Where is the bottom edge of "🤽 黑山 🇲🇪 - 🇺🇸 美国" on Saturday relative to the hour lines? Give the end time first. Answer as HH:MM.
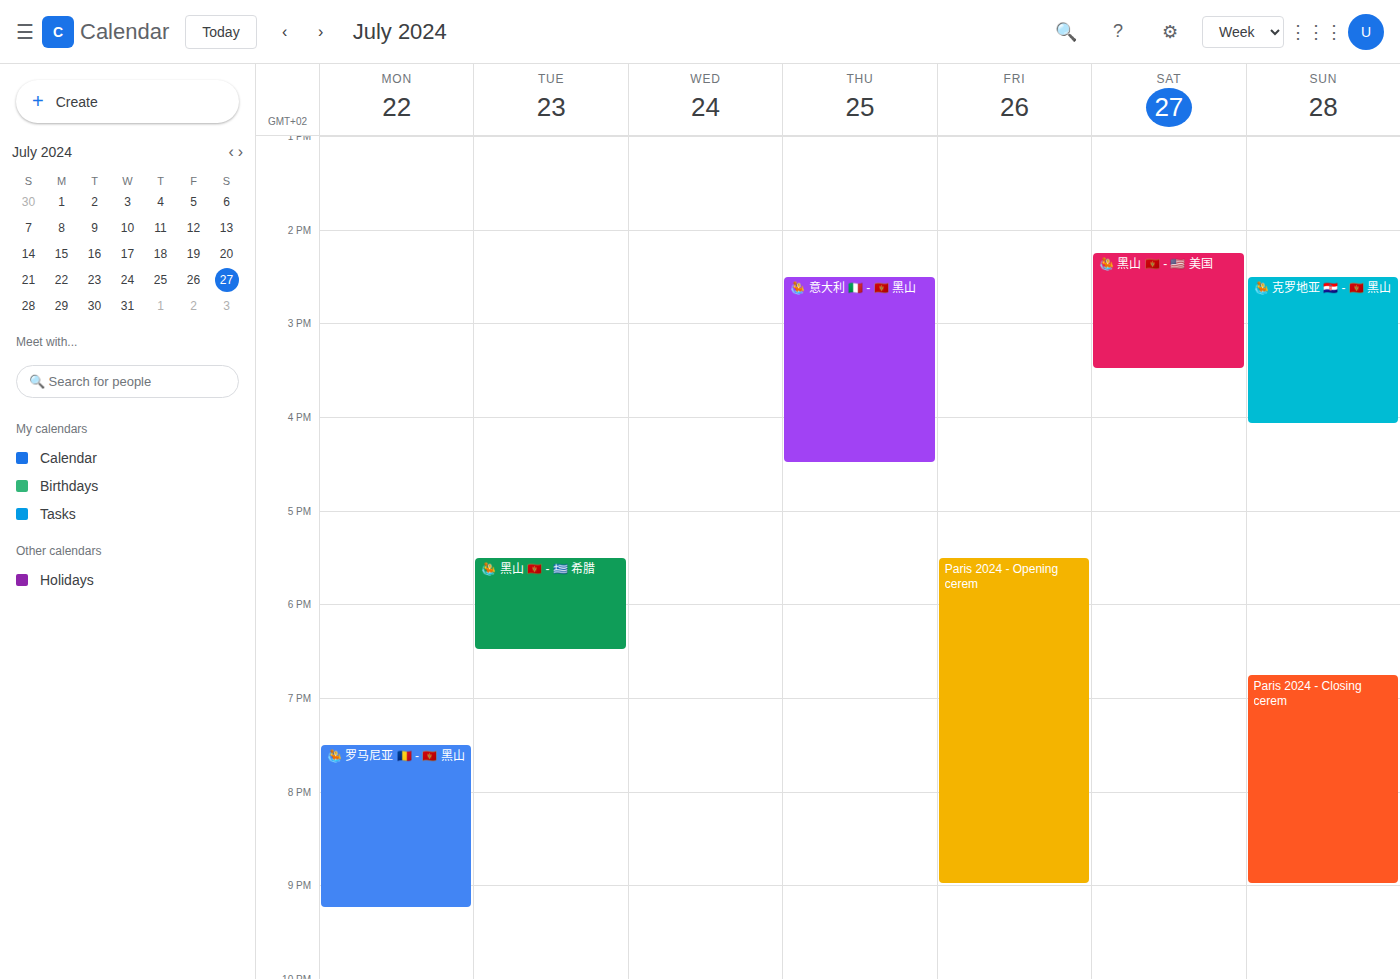
15:30 -- halfway between the 15:00 and 16:00 lines.